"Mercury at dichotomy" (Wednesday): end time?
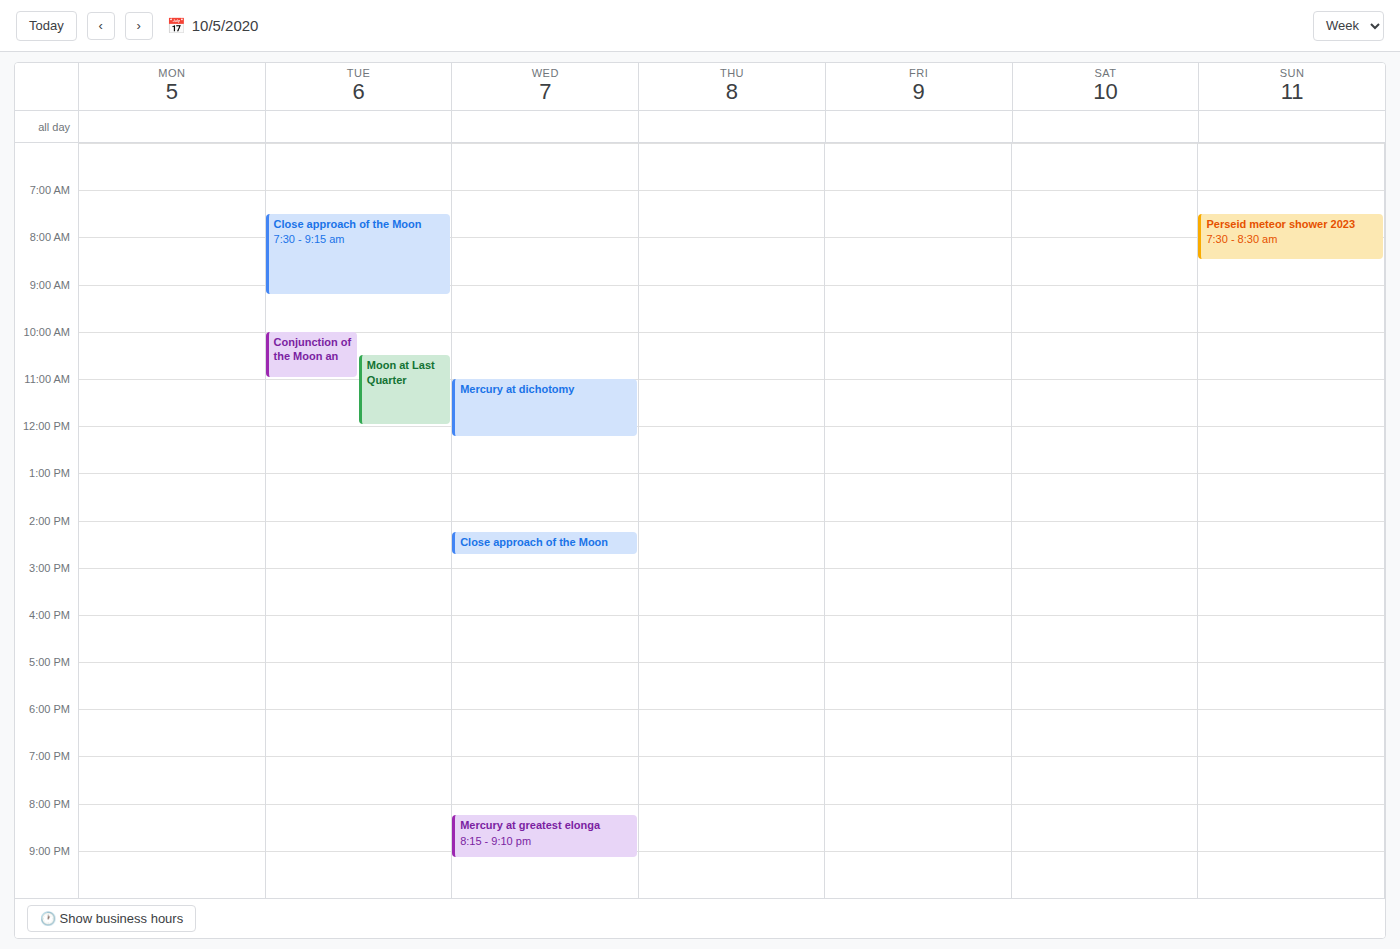
12:15 PM